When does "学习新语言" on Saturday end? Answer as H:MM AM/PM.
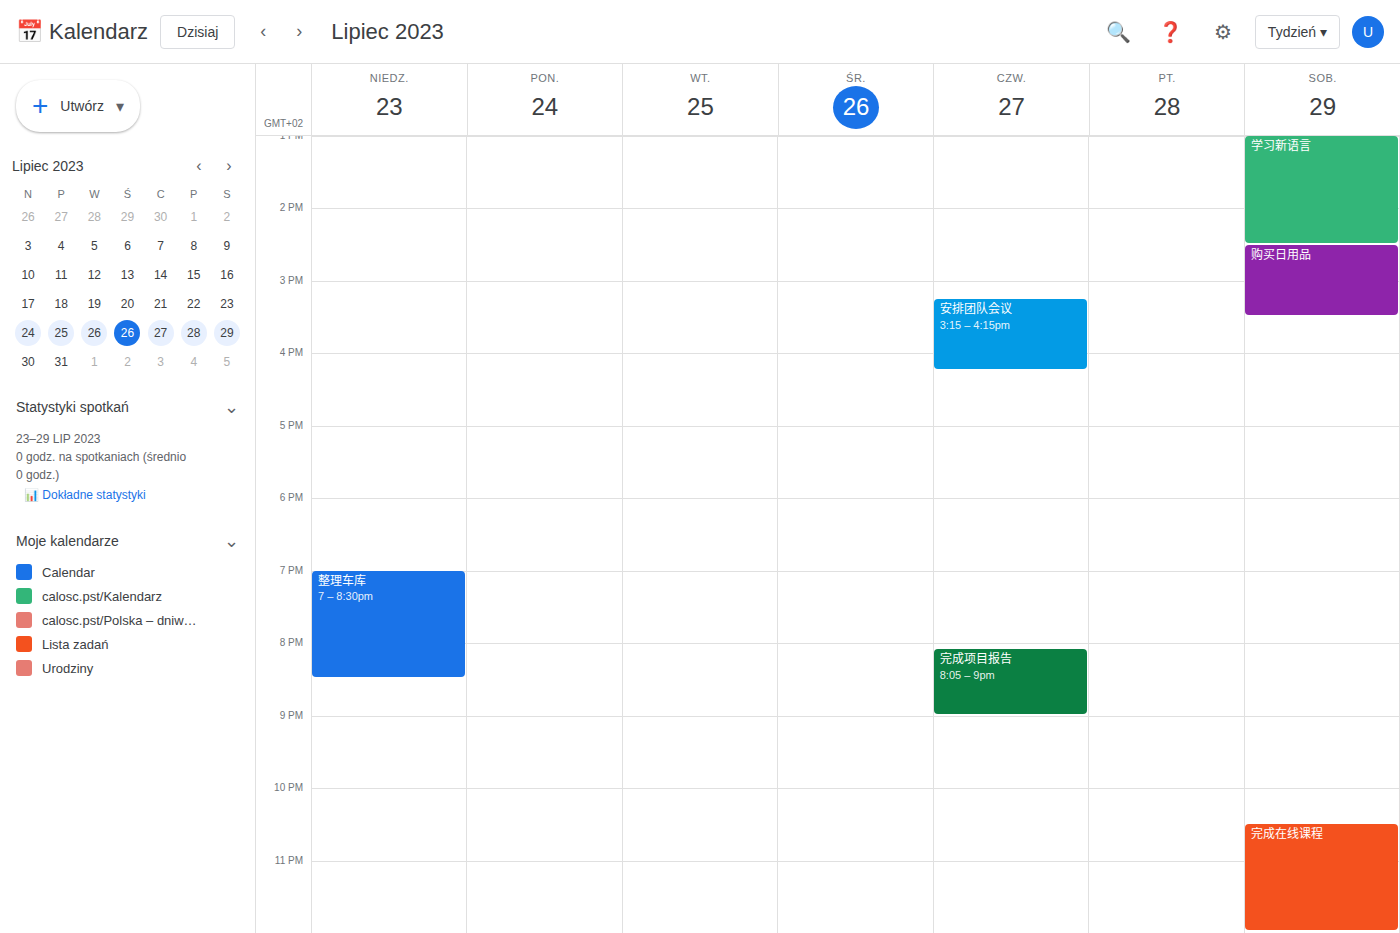
2:30 PM